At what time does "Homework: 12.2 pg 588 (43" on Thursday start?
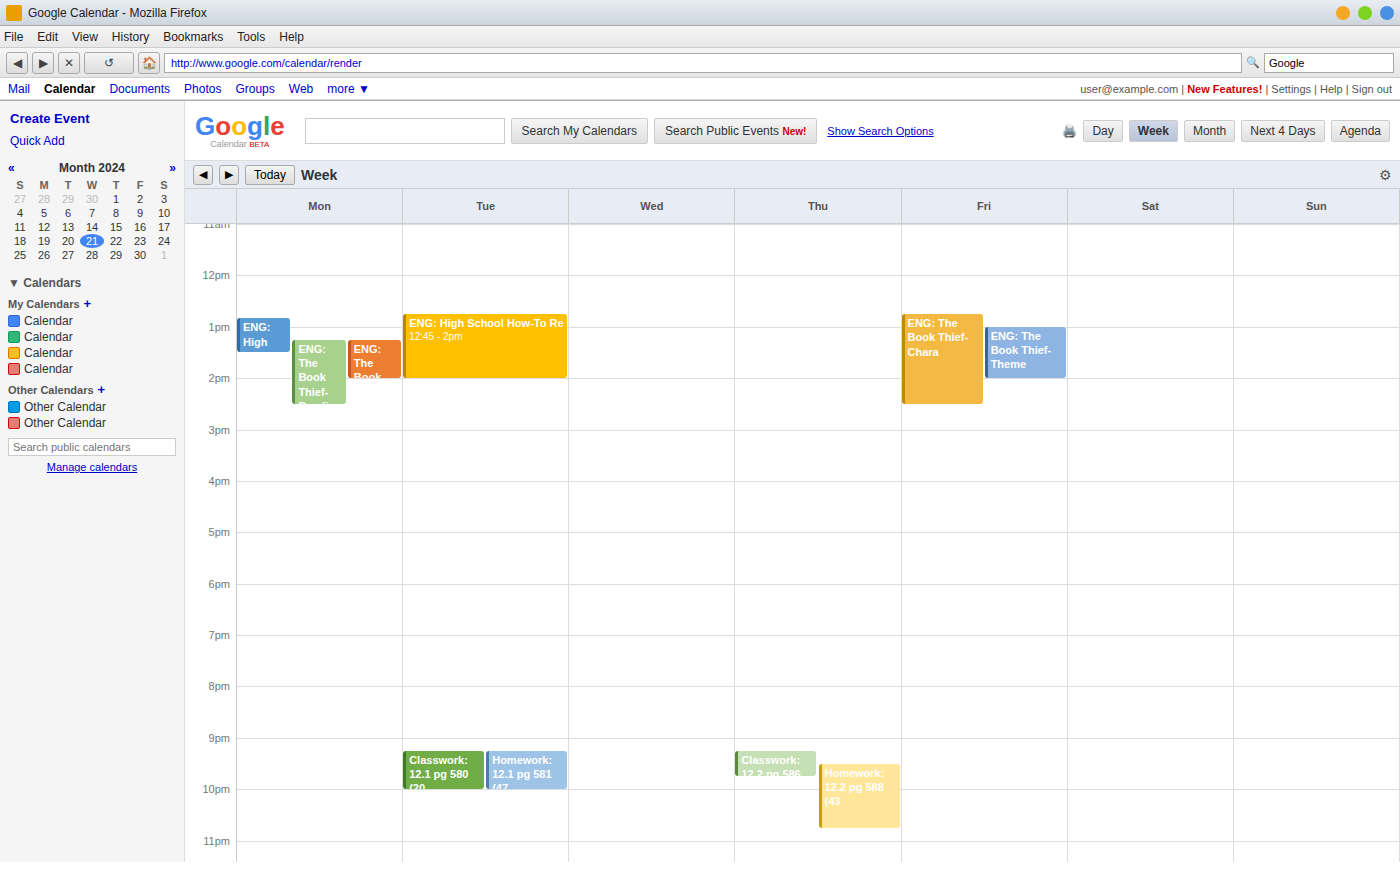
9:30 PM